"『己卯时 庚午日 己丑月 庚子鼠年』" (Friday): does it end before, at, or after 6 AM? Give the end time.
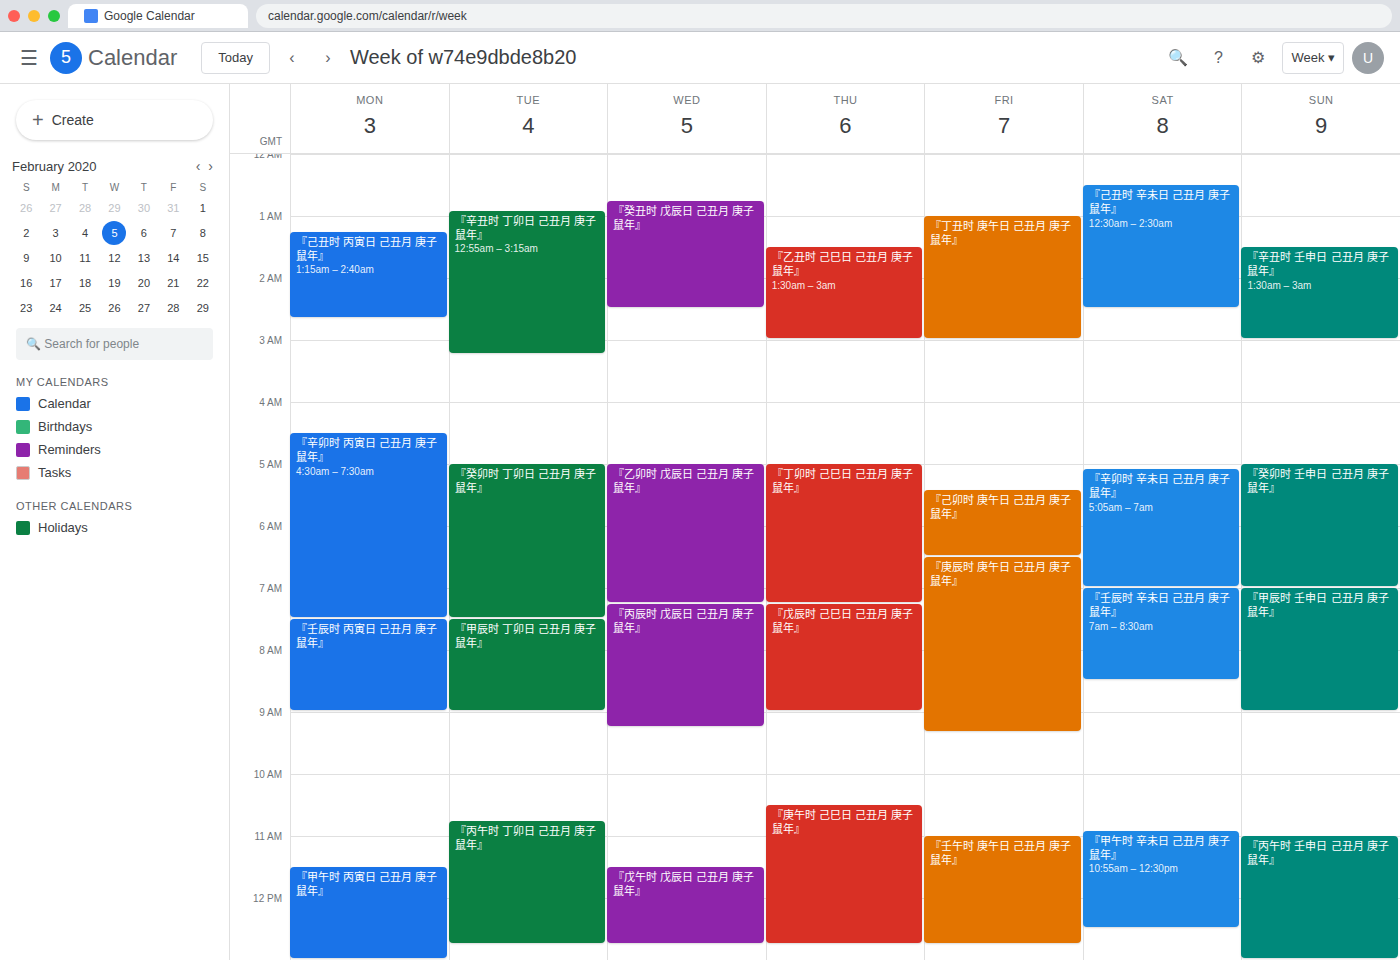
6:30 AM -- after 6 AM, 30 minutes below the 6 AM line.